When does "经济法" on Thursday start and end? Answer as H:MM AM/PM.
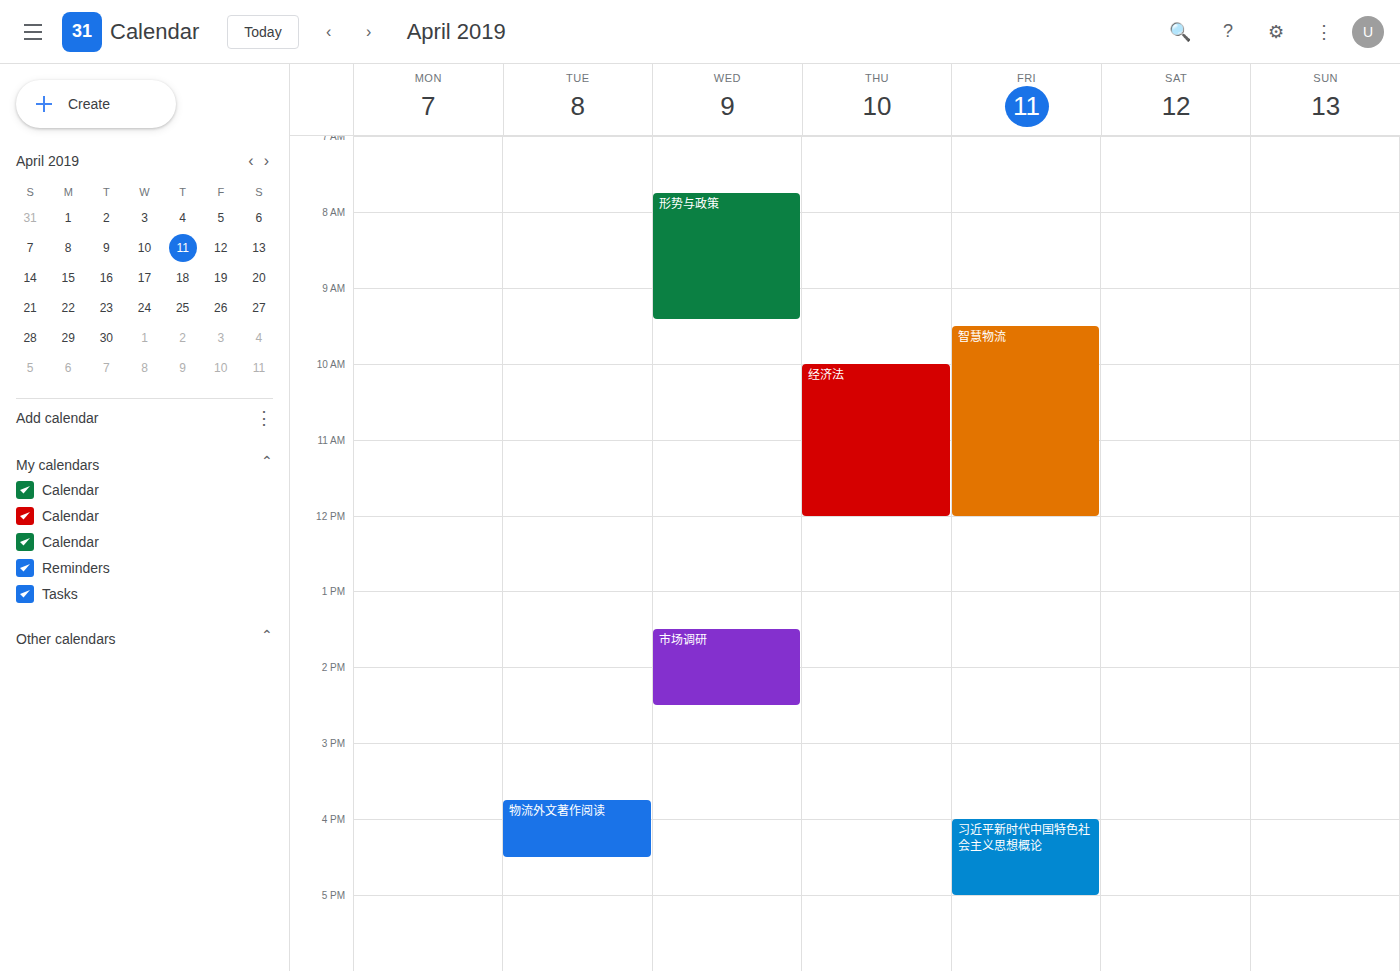
10:00 AM to 12:00 PM